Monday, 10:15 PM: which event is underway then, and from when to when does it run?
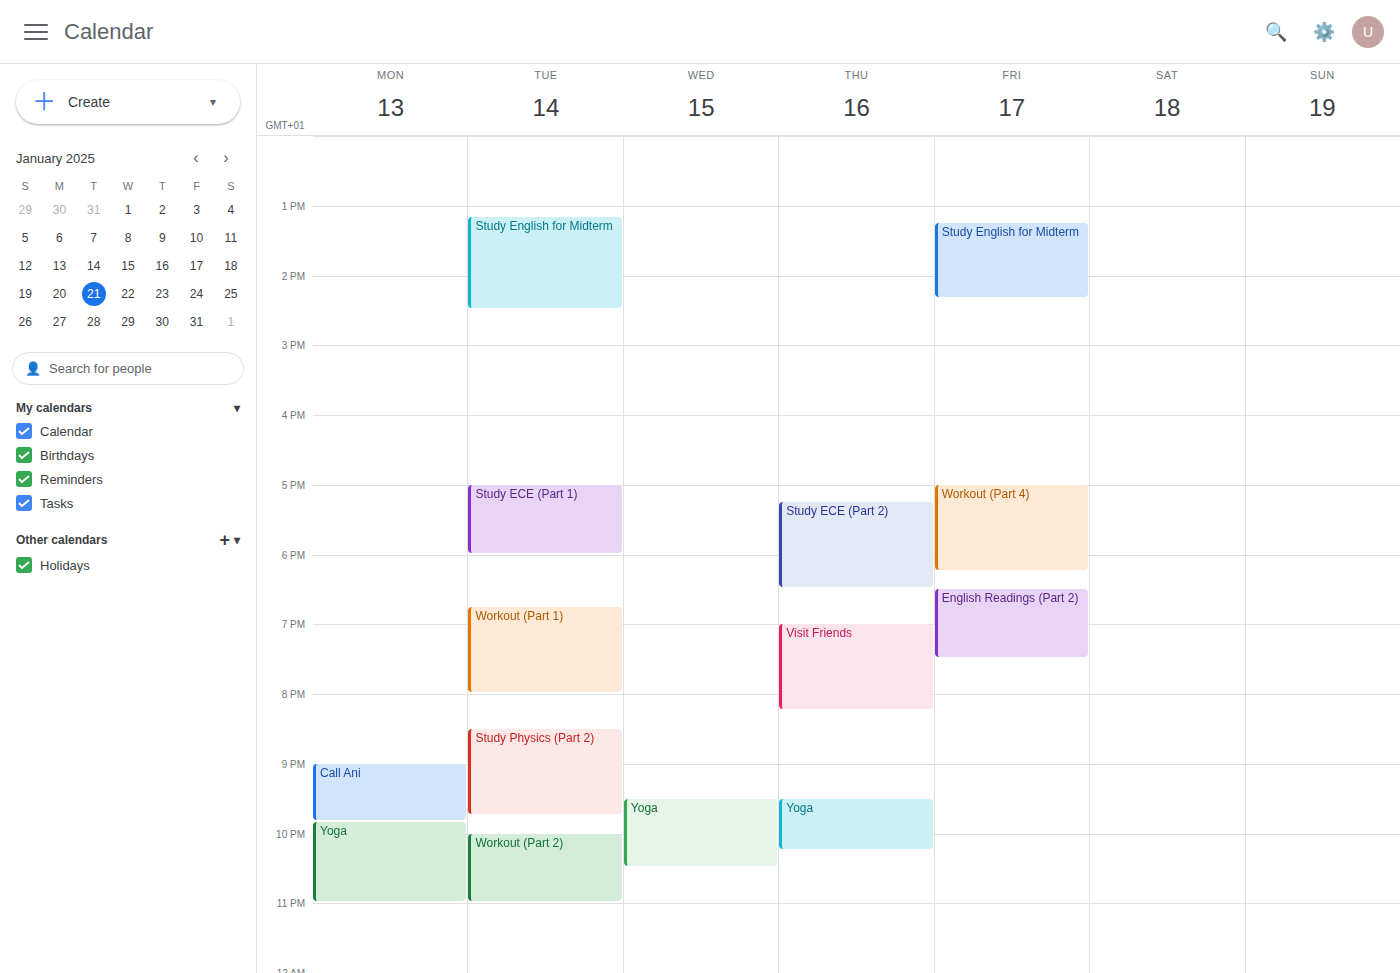
"Yoga", 9:50 PM to 11:00 PM